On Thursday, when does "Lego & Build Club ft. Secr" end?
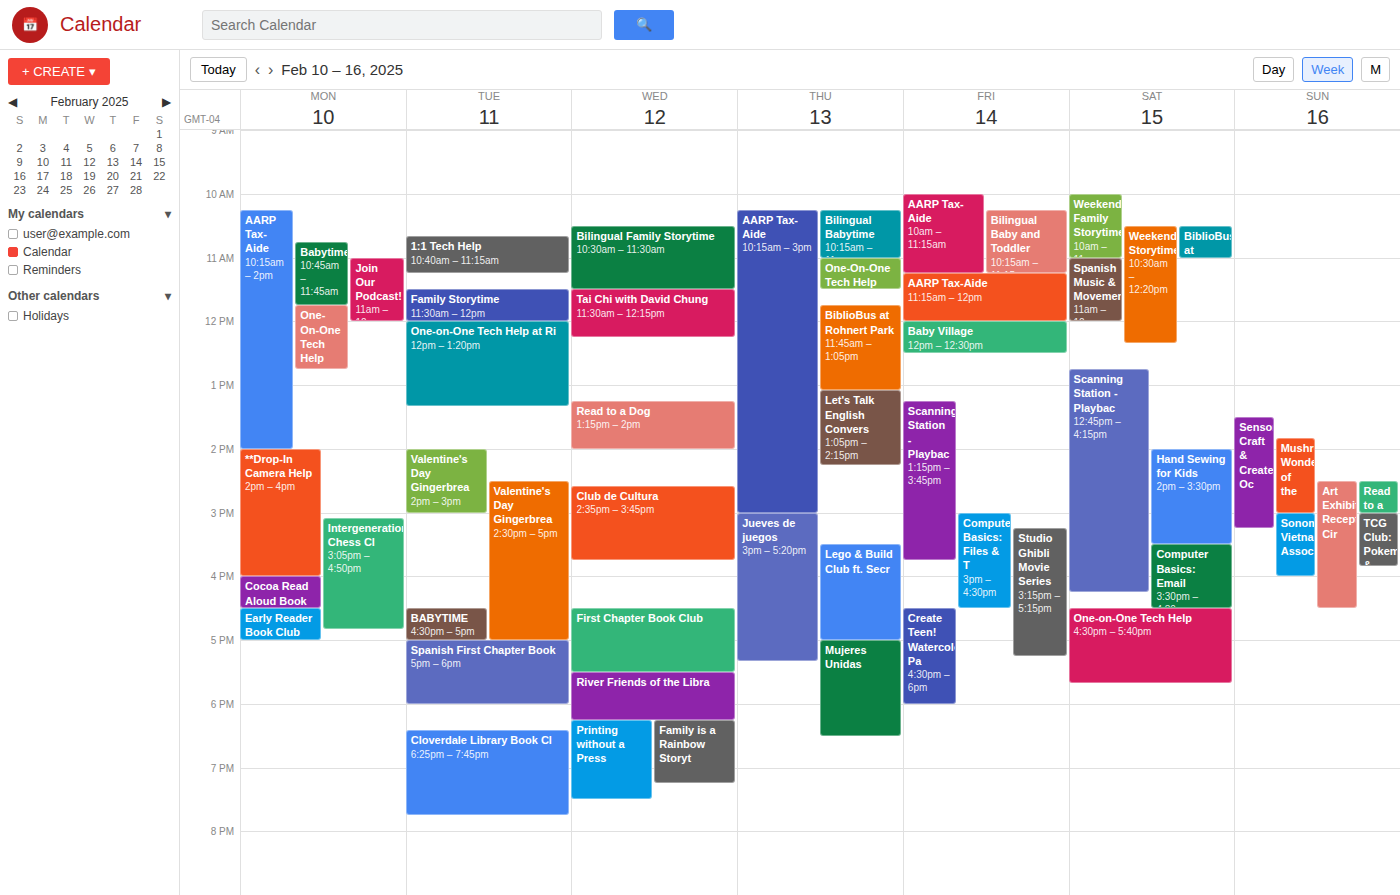
5:00 PM